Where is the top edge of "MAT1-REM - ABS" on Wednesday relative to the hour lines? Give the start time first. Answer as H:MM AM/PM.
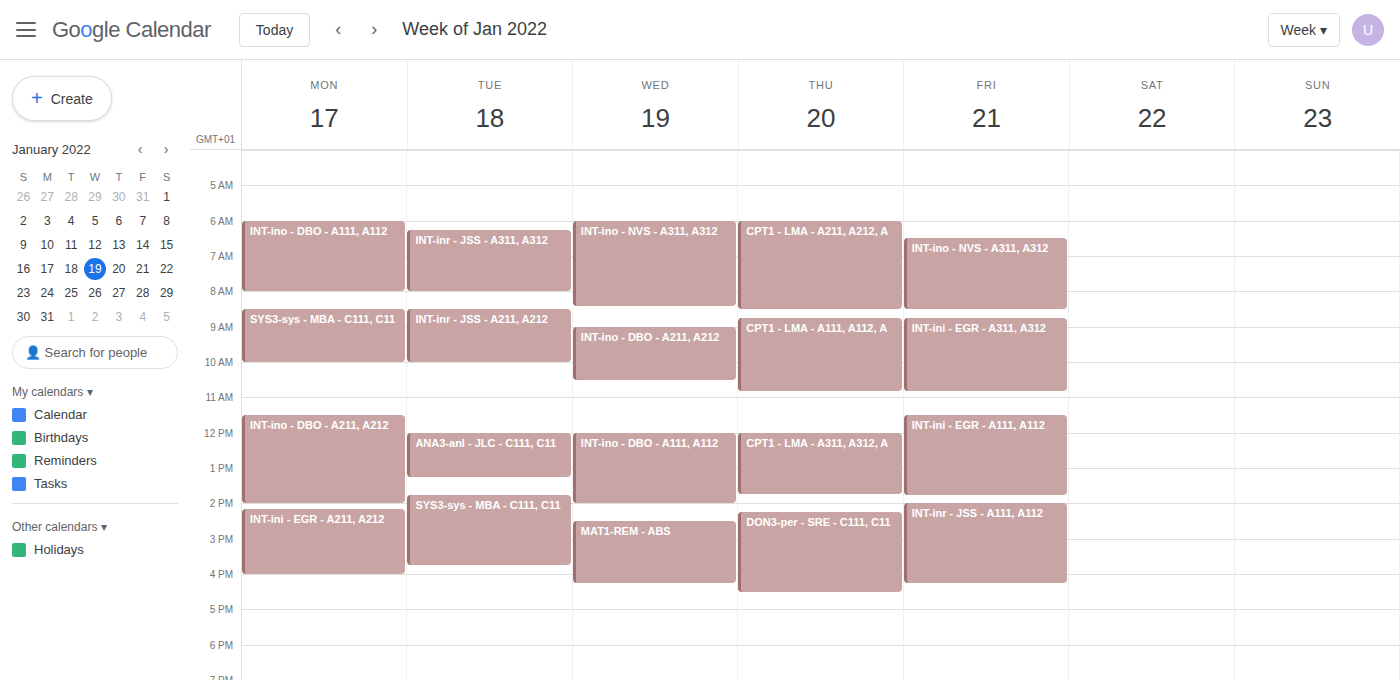
2:30 PM -- halfway between the 2 PM and 3 PM lines.